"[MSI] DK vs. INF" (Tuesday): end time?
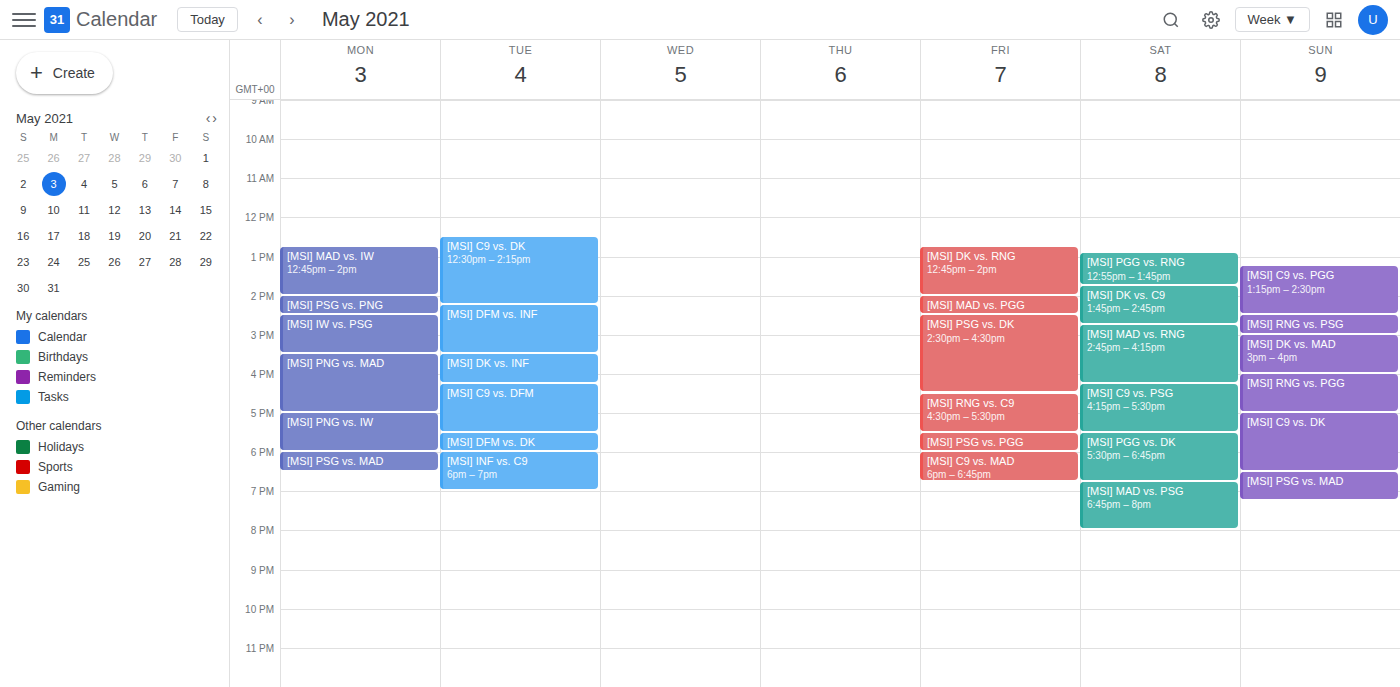
4:15 PM